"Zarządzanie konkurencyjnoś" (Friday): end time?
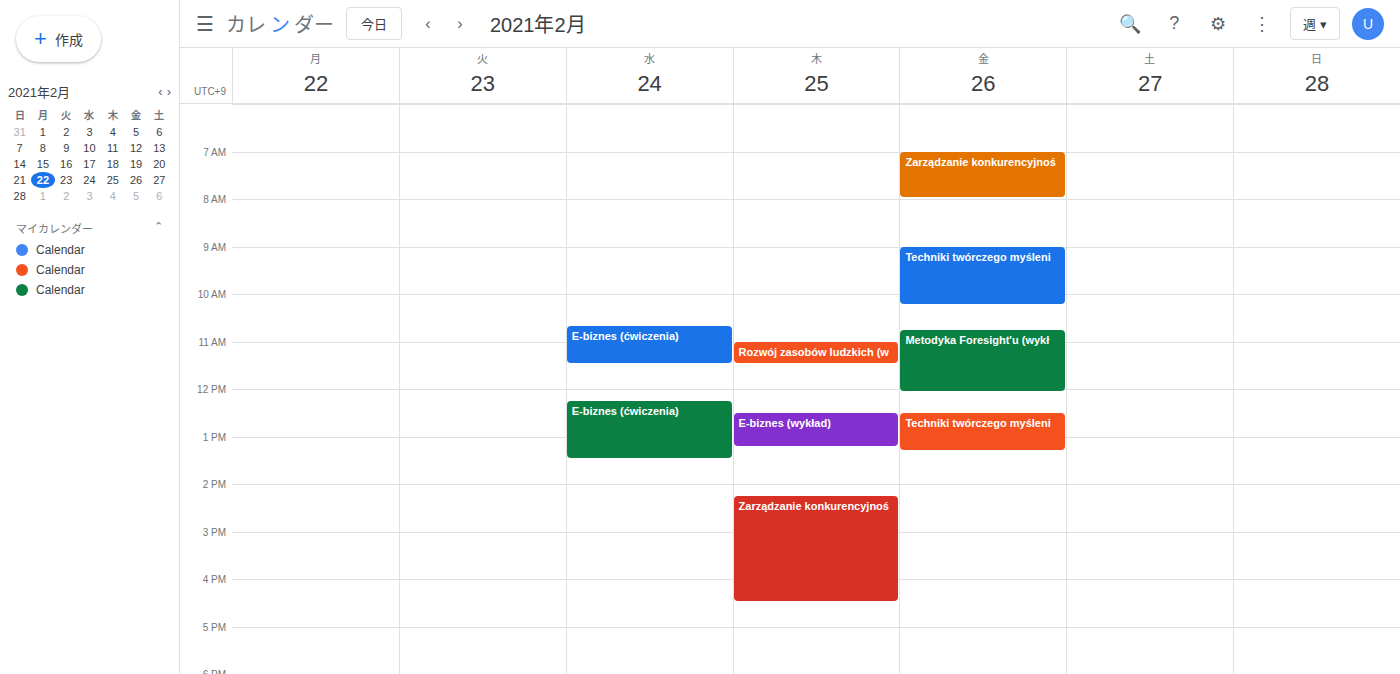
8:00 AM